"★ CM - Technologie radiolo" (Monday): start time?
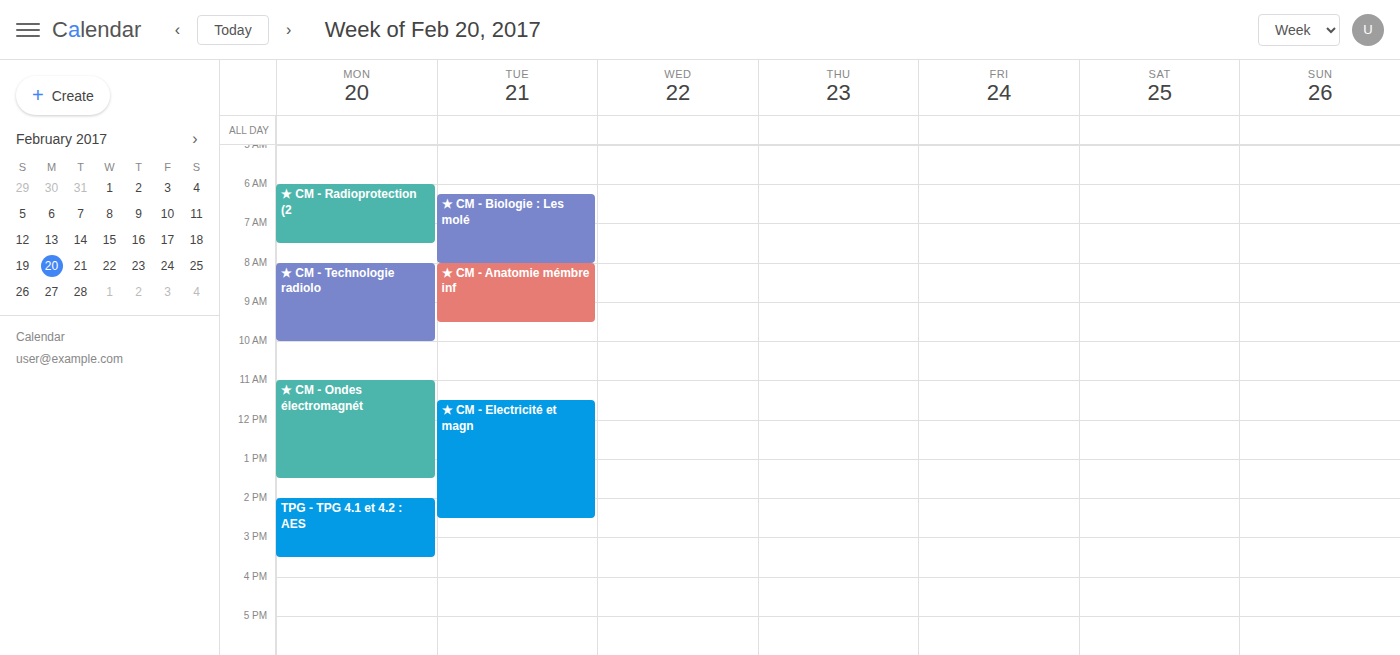
8:00 AM